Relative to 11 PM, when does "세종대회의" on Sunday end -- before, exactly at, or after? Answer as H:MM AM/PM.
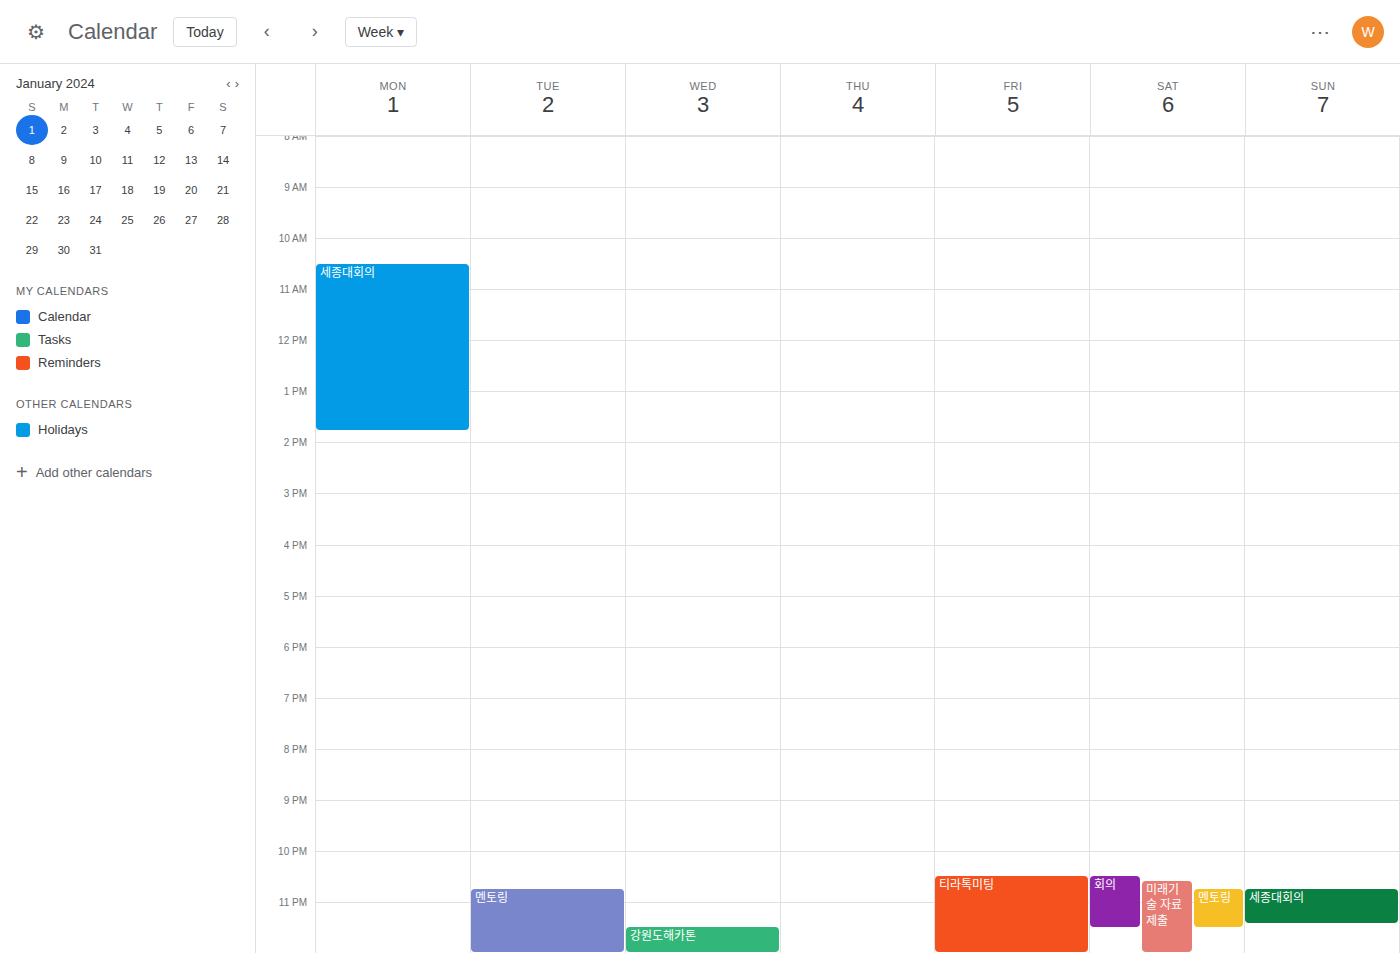
11:25 PM -- after 11 PM, 25 minutes below the 11 PM line.